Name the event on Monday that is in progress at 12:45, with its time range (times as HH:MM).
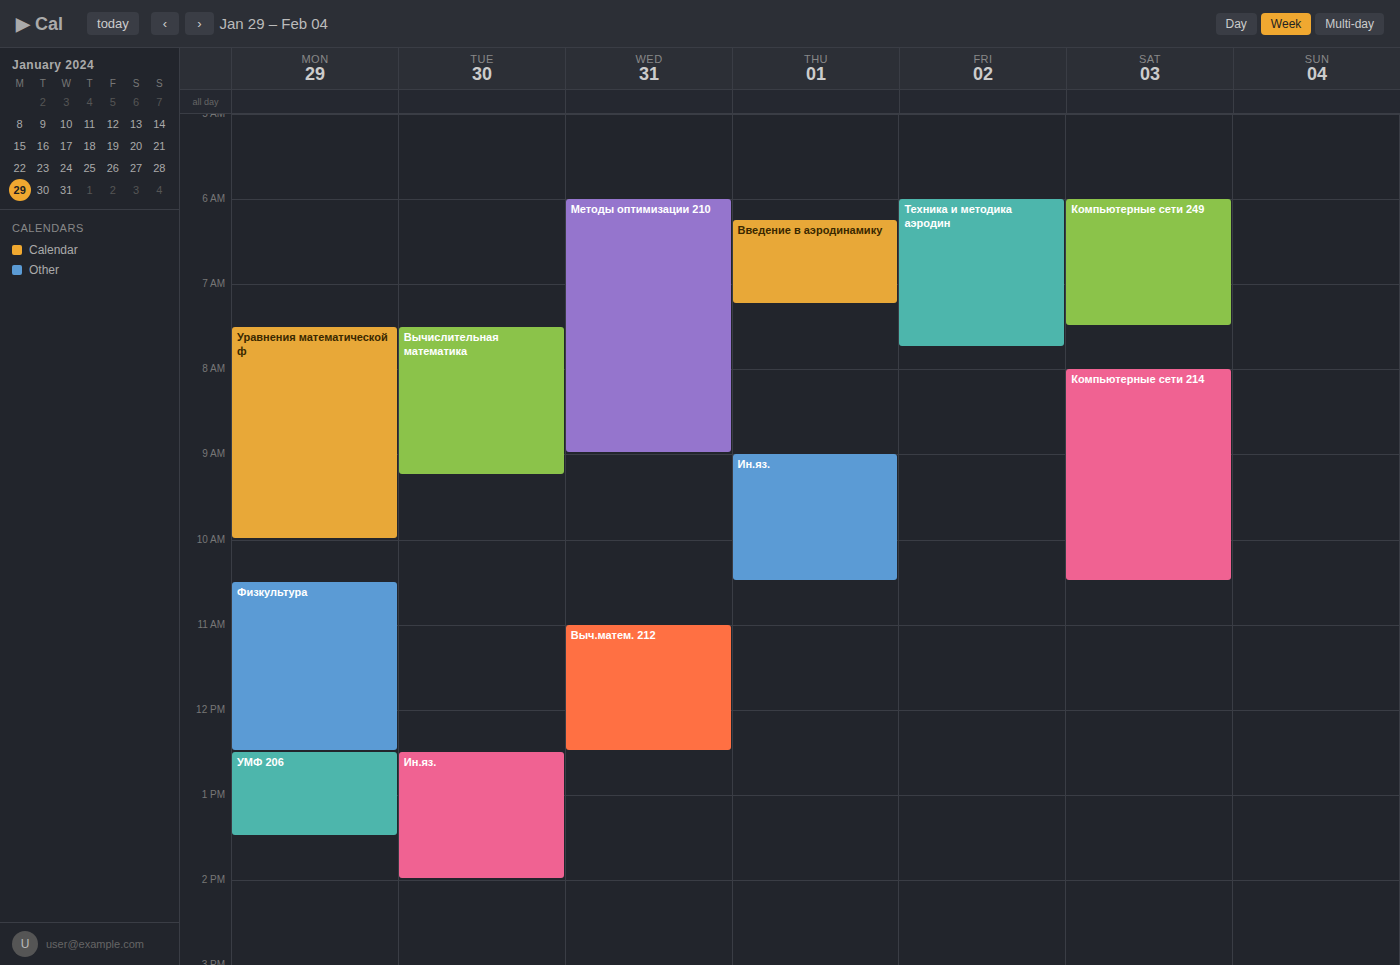
"УМФ 206", 12:30 to 13:30